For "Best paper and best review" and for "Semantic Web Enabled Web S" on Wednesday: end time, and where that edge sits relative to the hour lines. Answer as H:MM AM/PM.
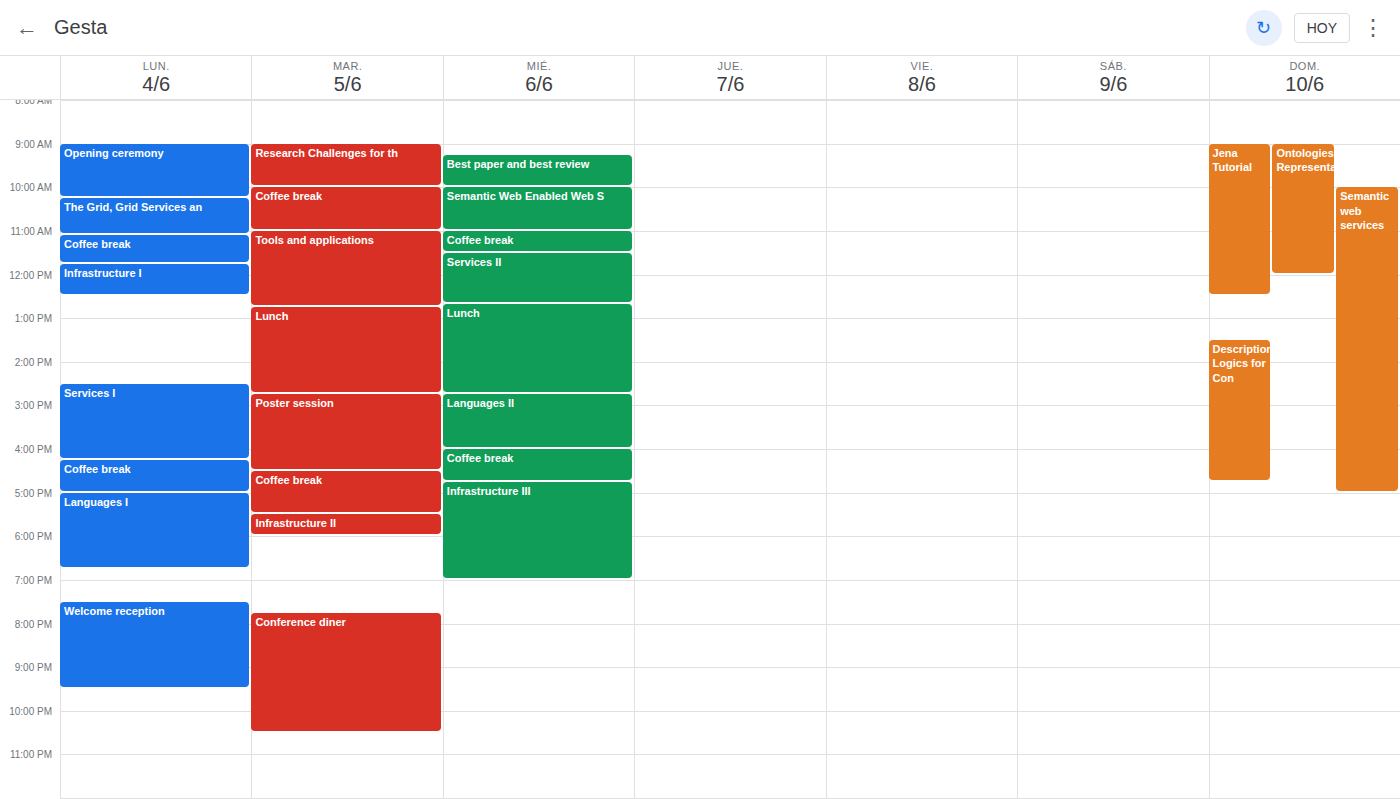
"Best paper and best review": 10:00 AM, exactly on the 10 AM line. "Semantic Web Enabled Web S": 11:00 AM, exactly on the 11 AM line.